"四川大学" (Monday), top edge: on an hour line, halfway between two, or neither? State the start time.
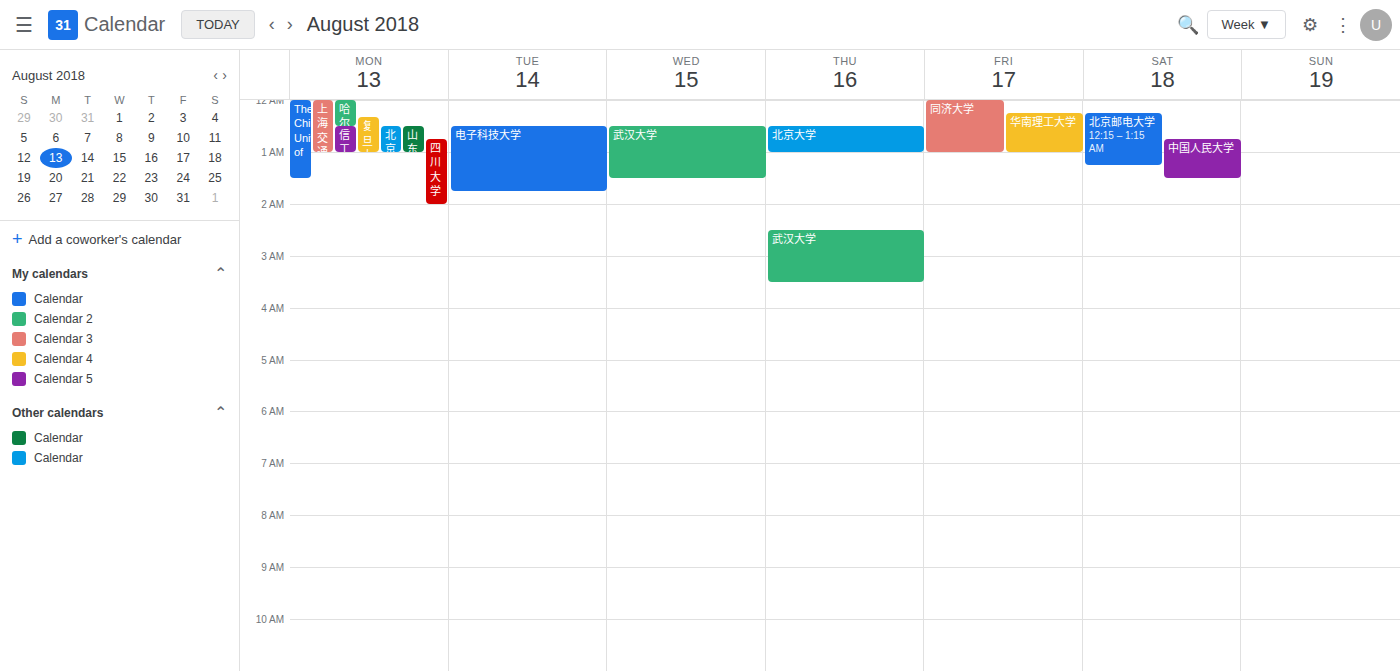
12:45 AM -- neither: three quarters of the way from the 12 AM line to the 1 AM line.